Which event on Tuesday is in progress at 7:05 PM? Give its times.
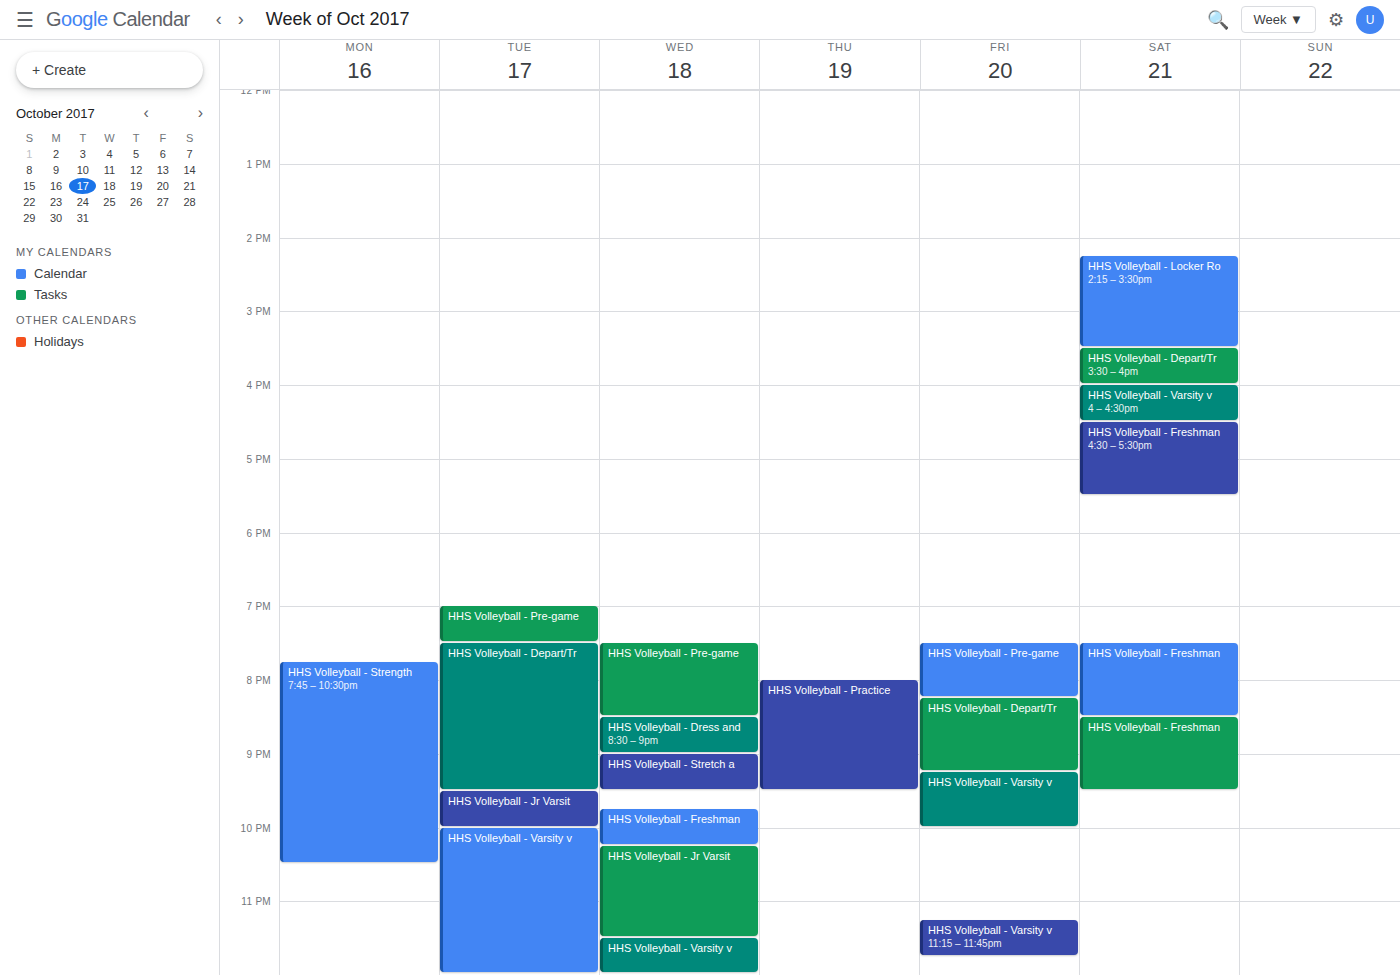
"HHS Volleyball - Pre-game", 7:00 PM to 7:30 PM